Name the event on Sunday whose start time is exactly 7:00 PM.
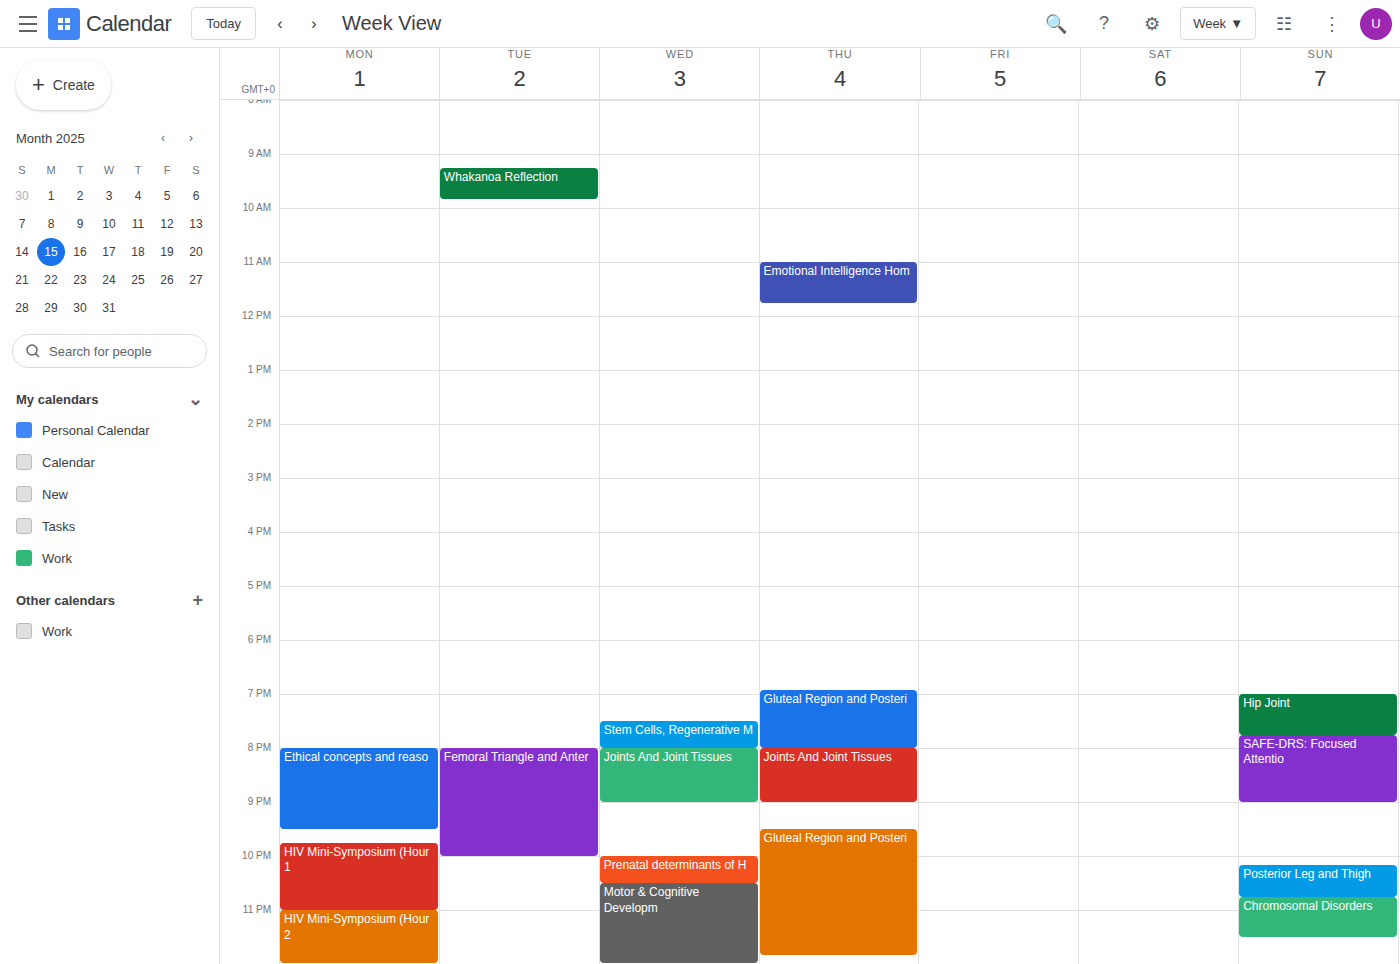
"Hip Joint"